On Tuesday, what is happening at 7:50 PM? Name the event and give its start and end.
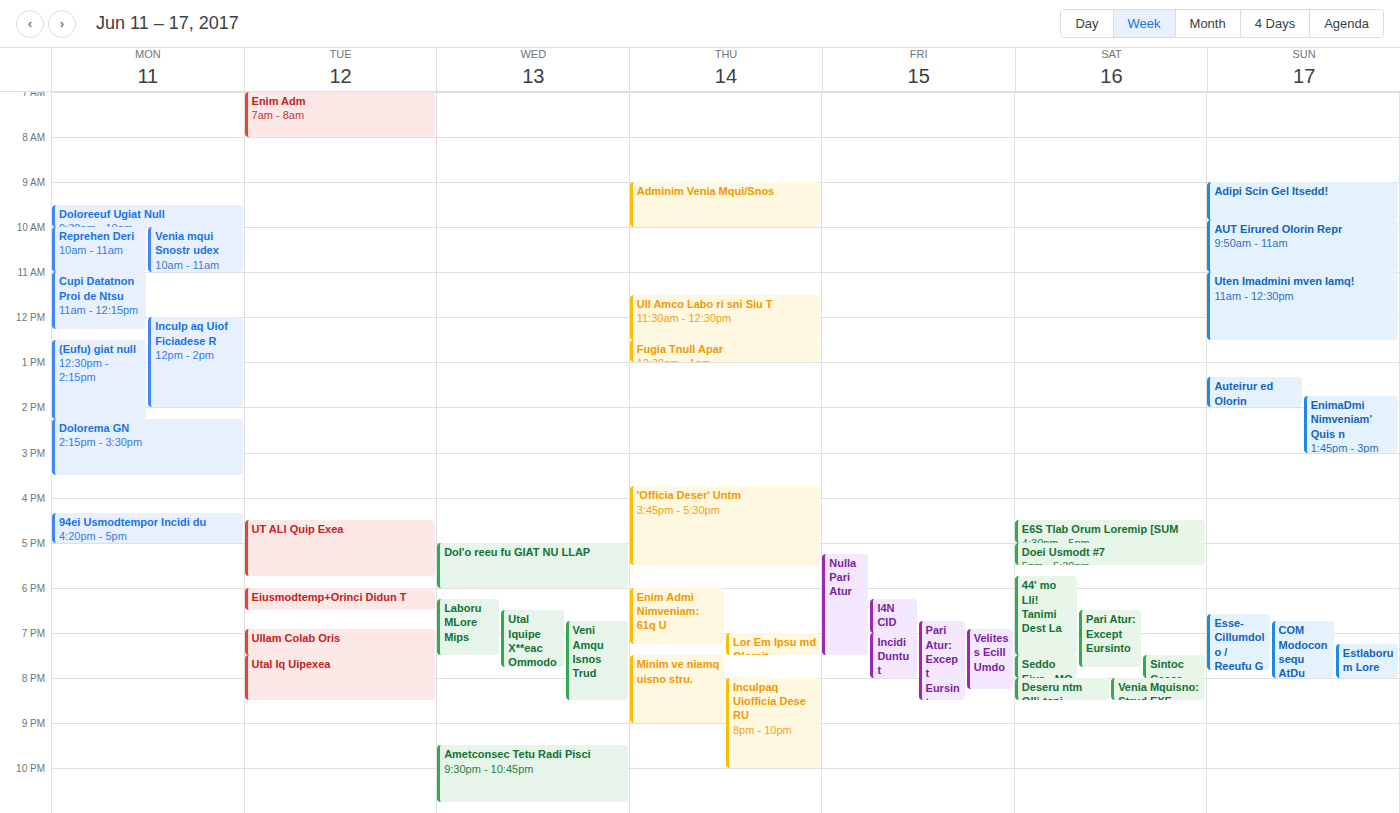
"Utal Iq Uipexea", 7:30 PM to 8:30 PM